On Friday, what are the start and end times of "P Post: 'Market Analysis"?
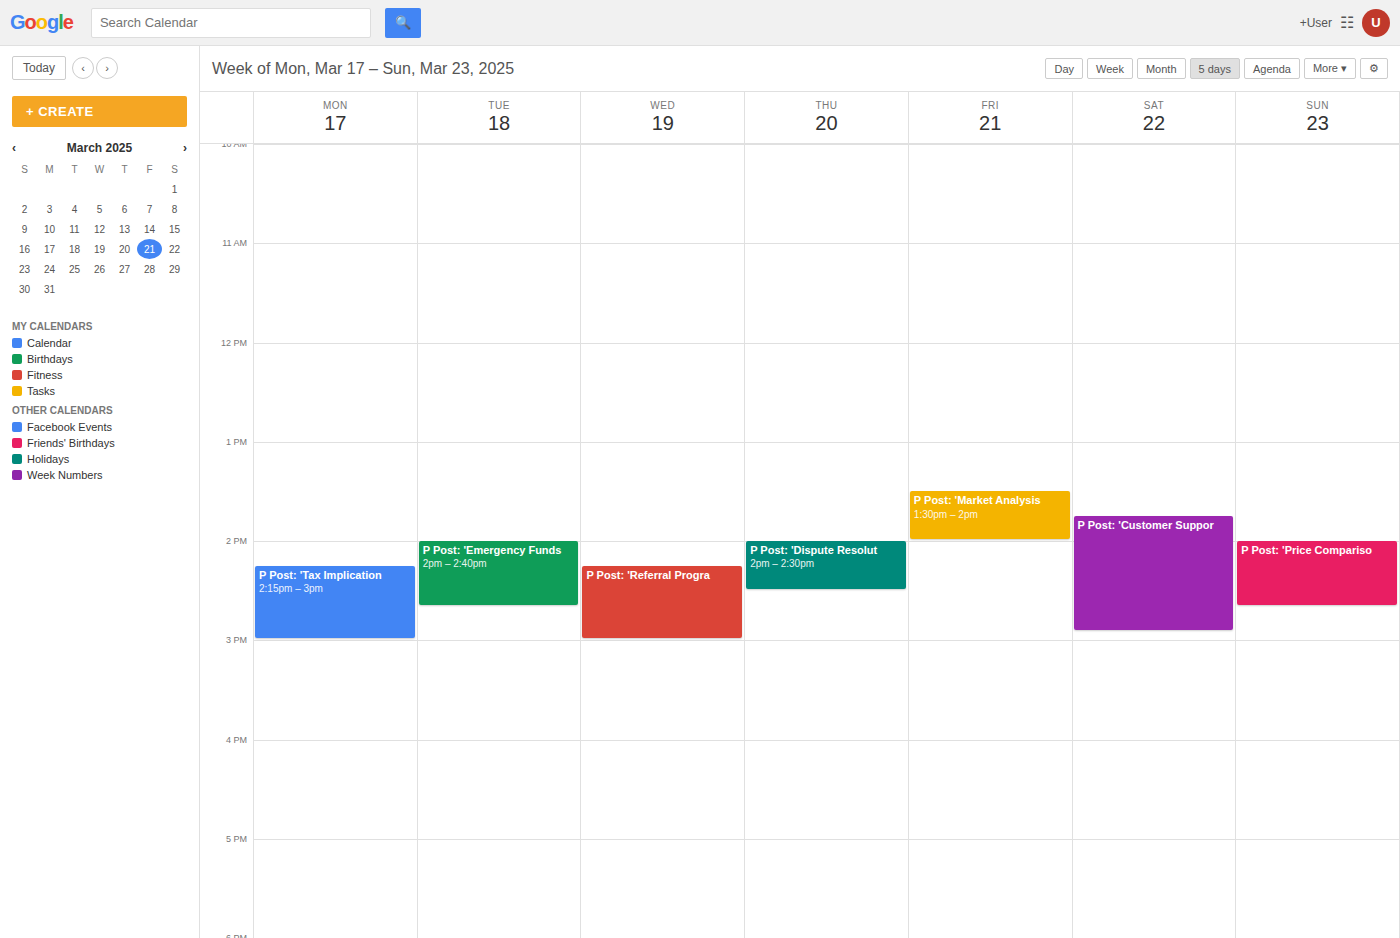
1:30 PM to 2:00 PM